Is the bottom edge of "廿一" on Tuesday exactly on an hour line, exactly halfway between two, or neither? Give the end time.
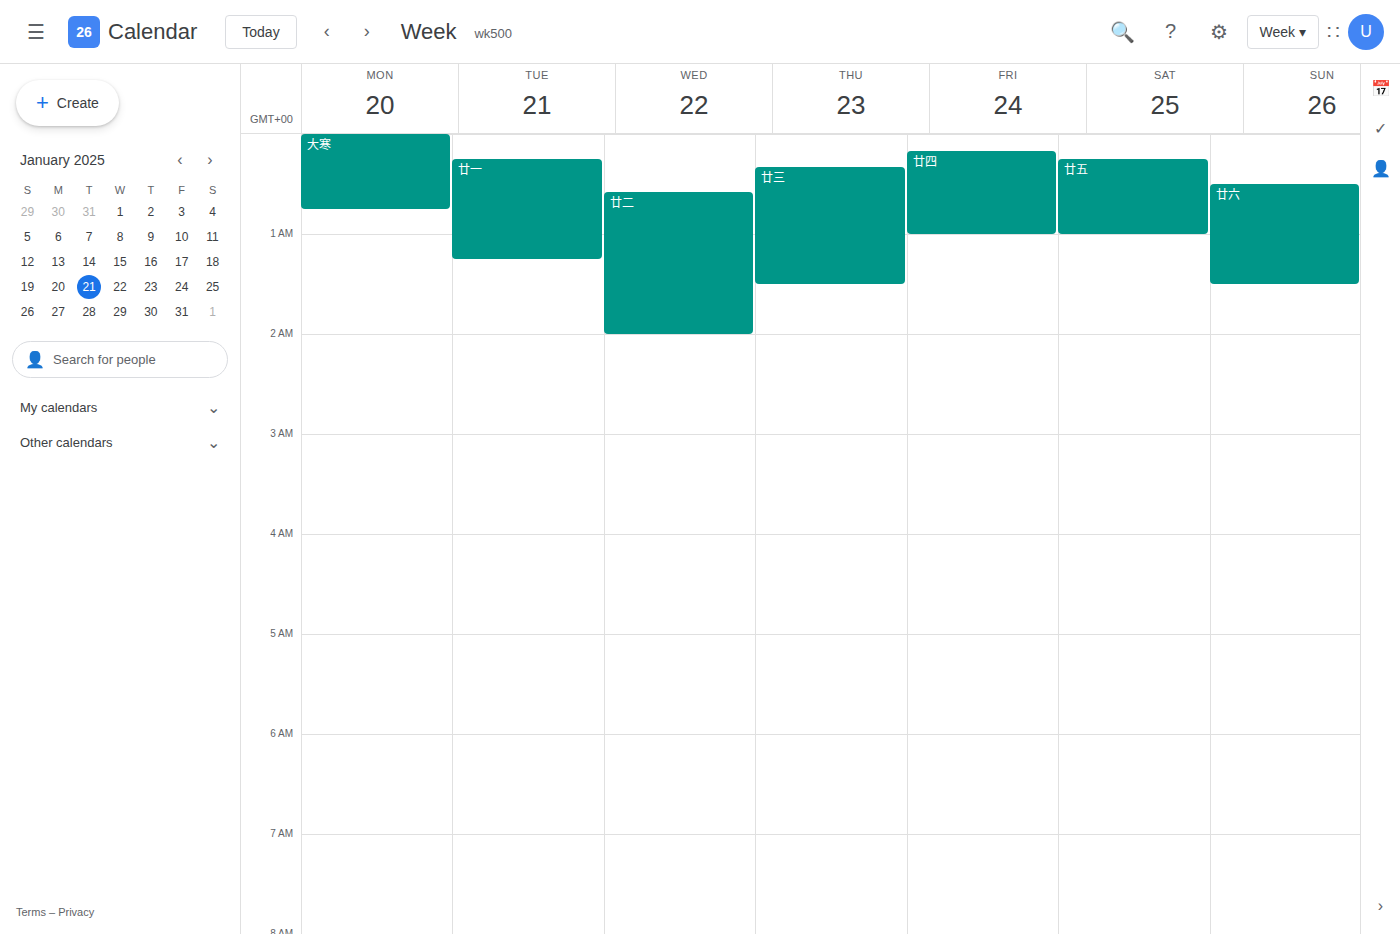
1:15 AM -- neither: a quarter of the way from the 1 AM line to the 2 AM line.